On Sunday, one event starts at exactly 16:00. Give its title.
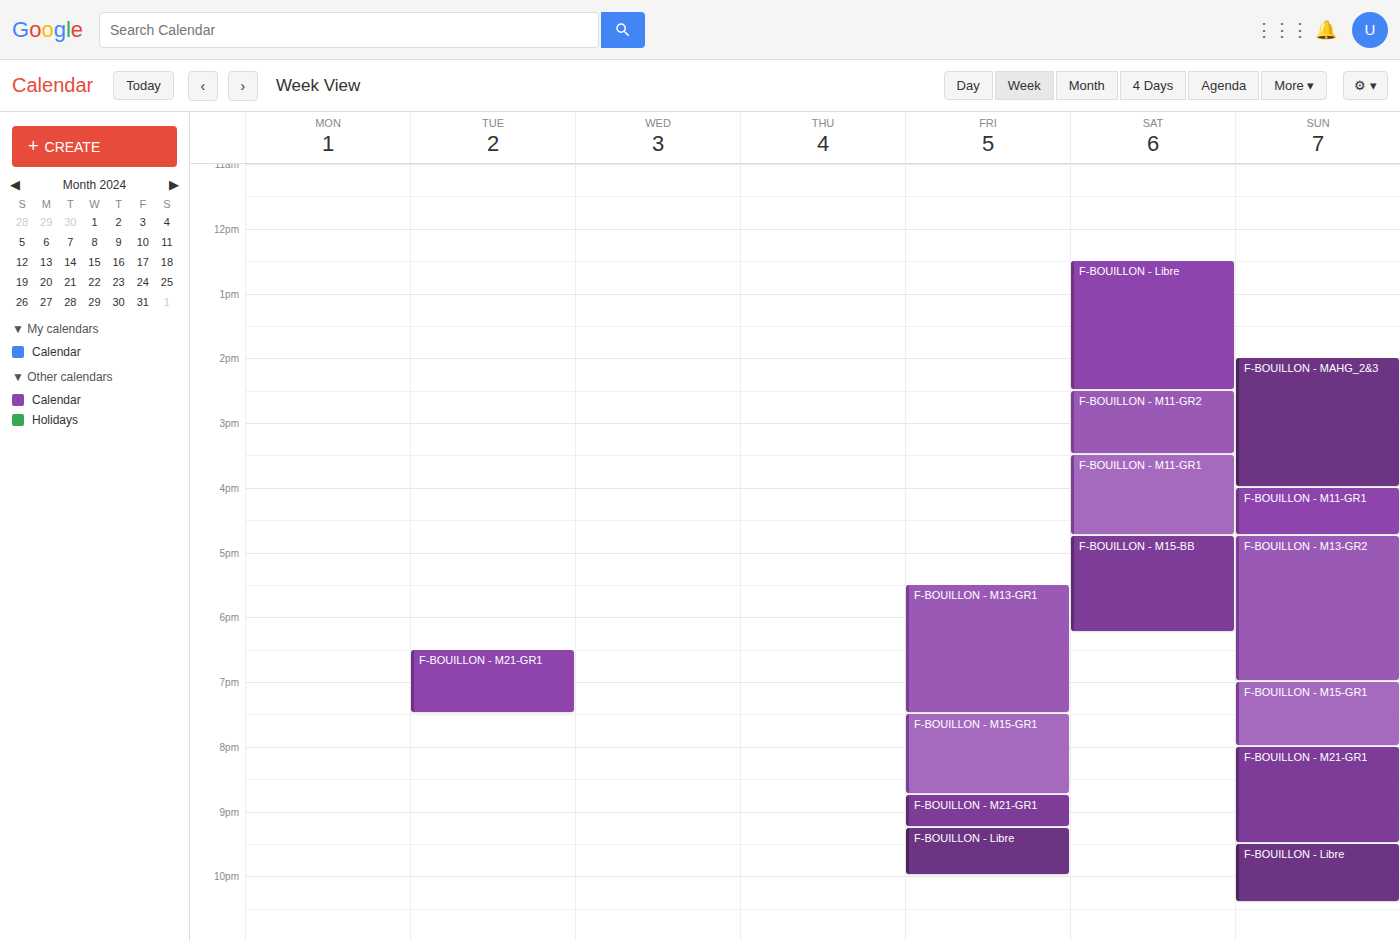
"F-BOUILLON - M11-GR1"